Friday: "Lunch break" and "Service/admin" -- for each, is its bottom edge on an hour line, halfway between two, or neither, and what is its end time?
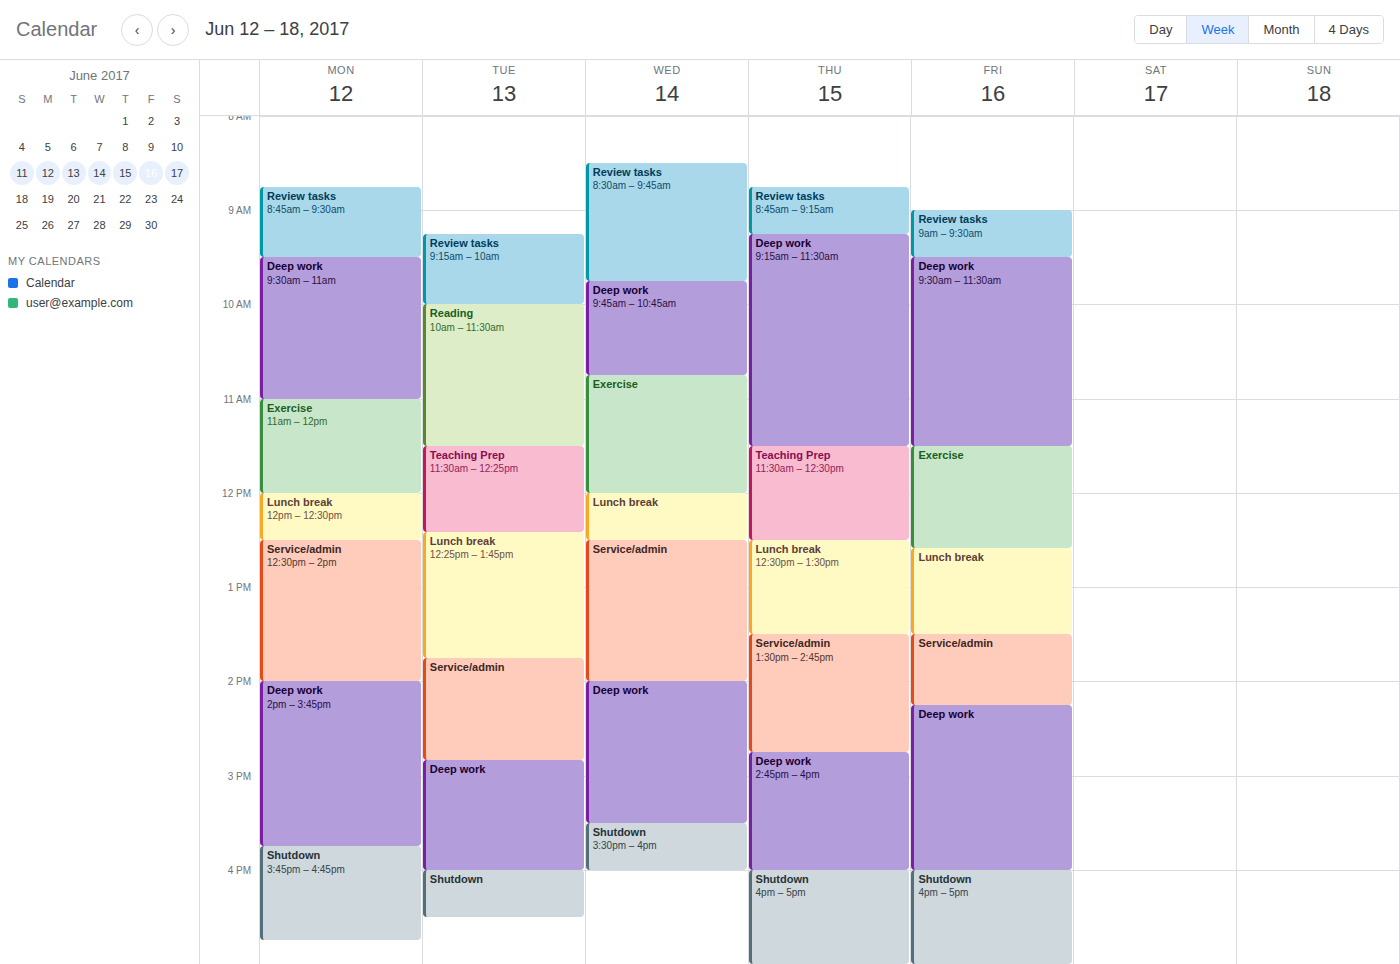
"Lunch break": 1:30 PM, halfway between the 1 PM and 2 PM lines. "Service/admin": 2:15 PM, neither: a quarter of the way from the 2 PM line to the 3 PM line.